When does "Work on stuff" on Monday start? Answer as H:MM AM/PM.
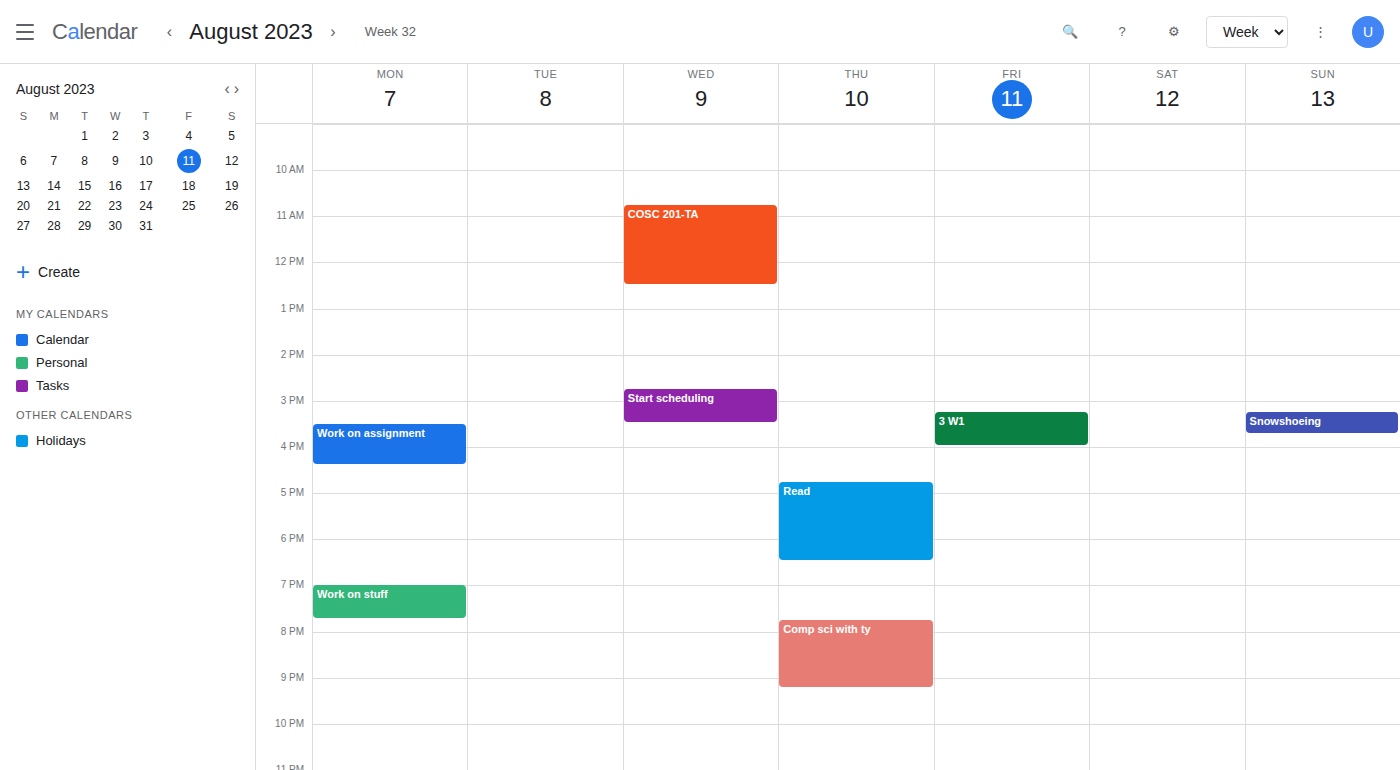
7:00 PM